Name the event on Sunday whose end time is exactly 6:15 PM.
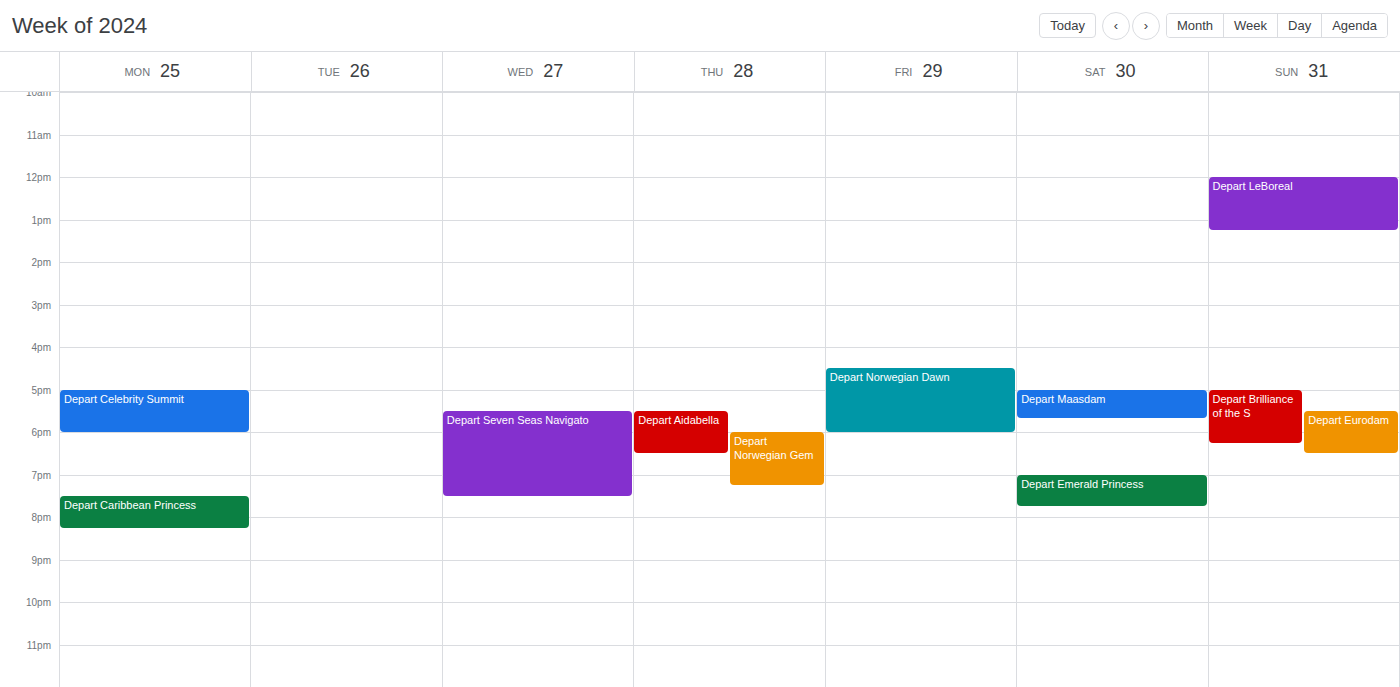
"Depart Brilliance of the S"